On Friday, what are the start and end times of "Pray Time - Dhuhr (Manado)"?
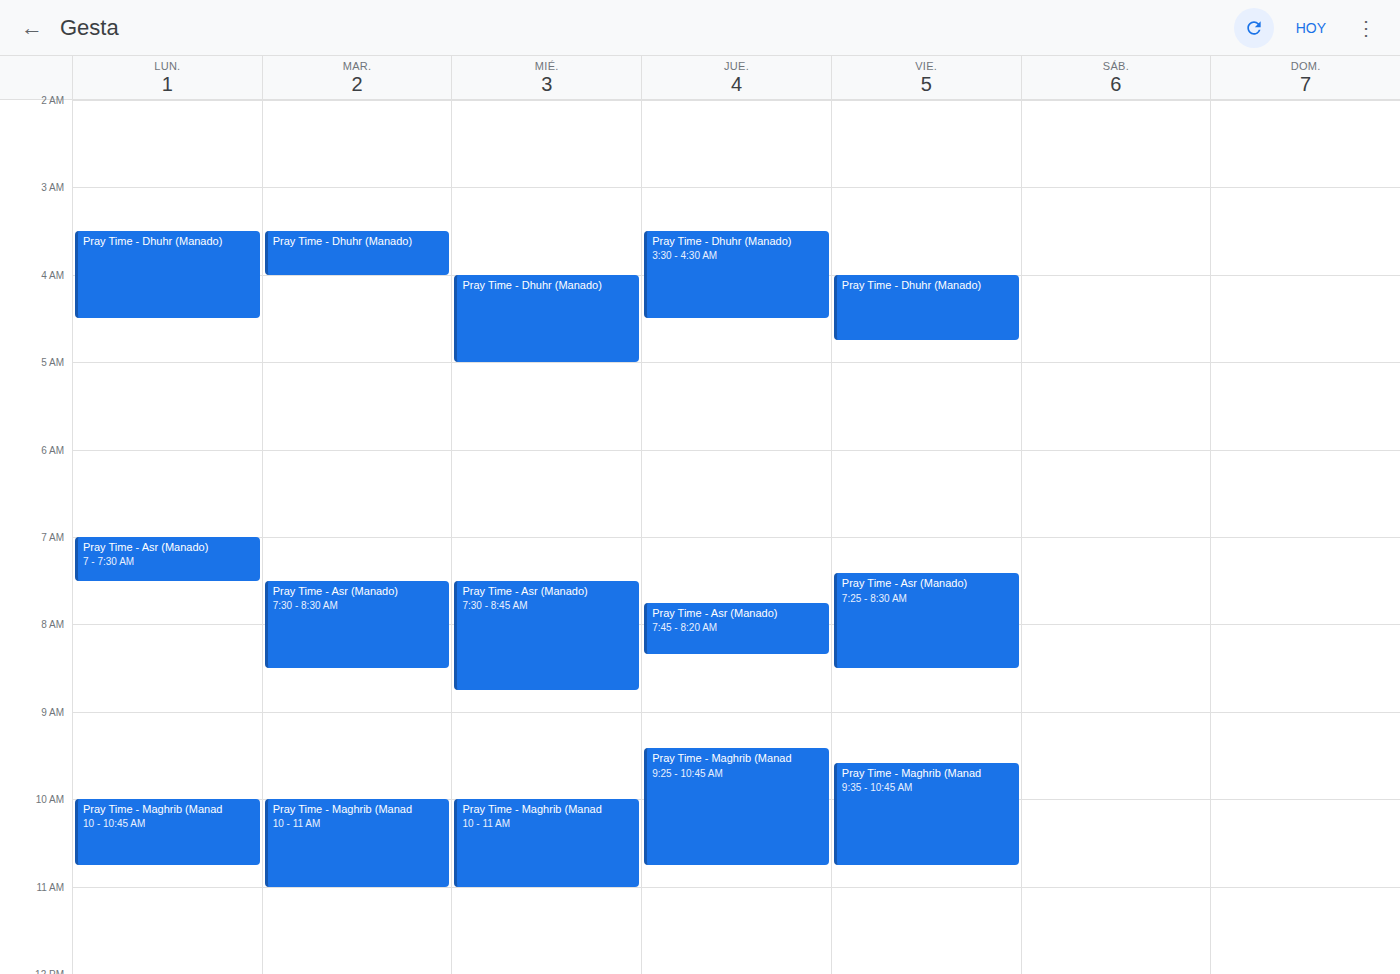
4:00 AM to 4:45 AM